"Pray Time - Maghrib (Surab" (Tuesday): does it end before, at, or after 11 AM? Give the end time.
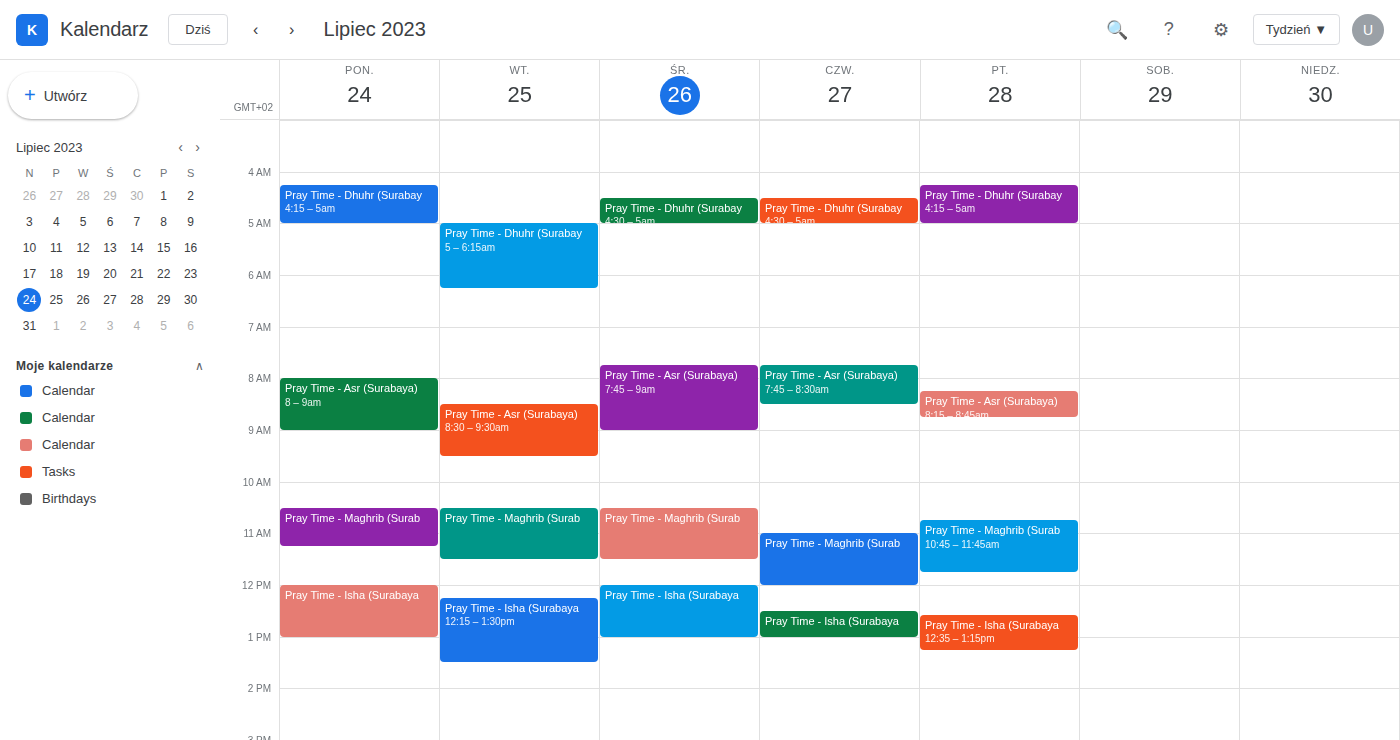
11:30 AM -- after 11 AM, 30 minutes below the 11 AM line.